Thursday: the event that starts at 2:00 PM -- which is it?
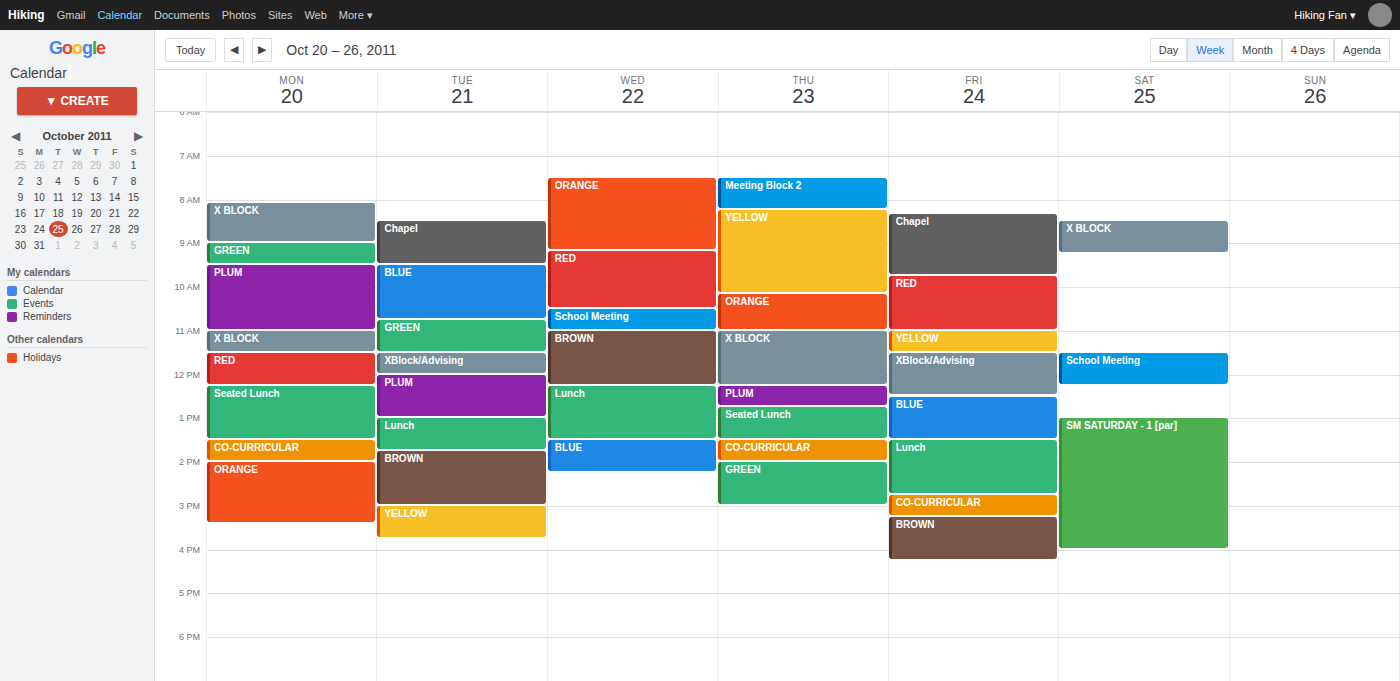
"GREEN"